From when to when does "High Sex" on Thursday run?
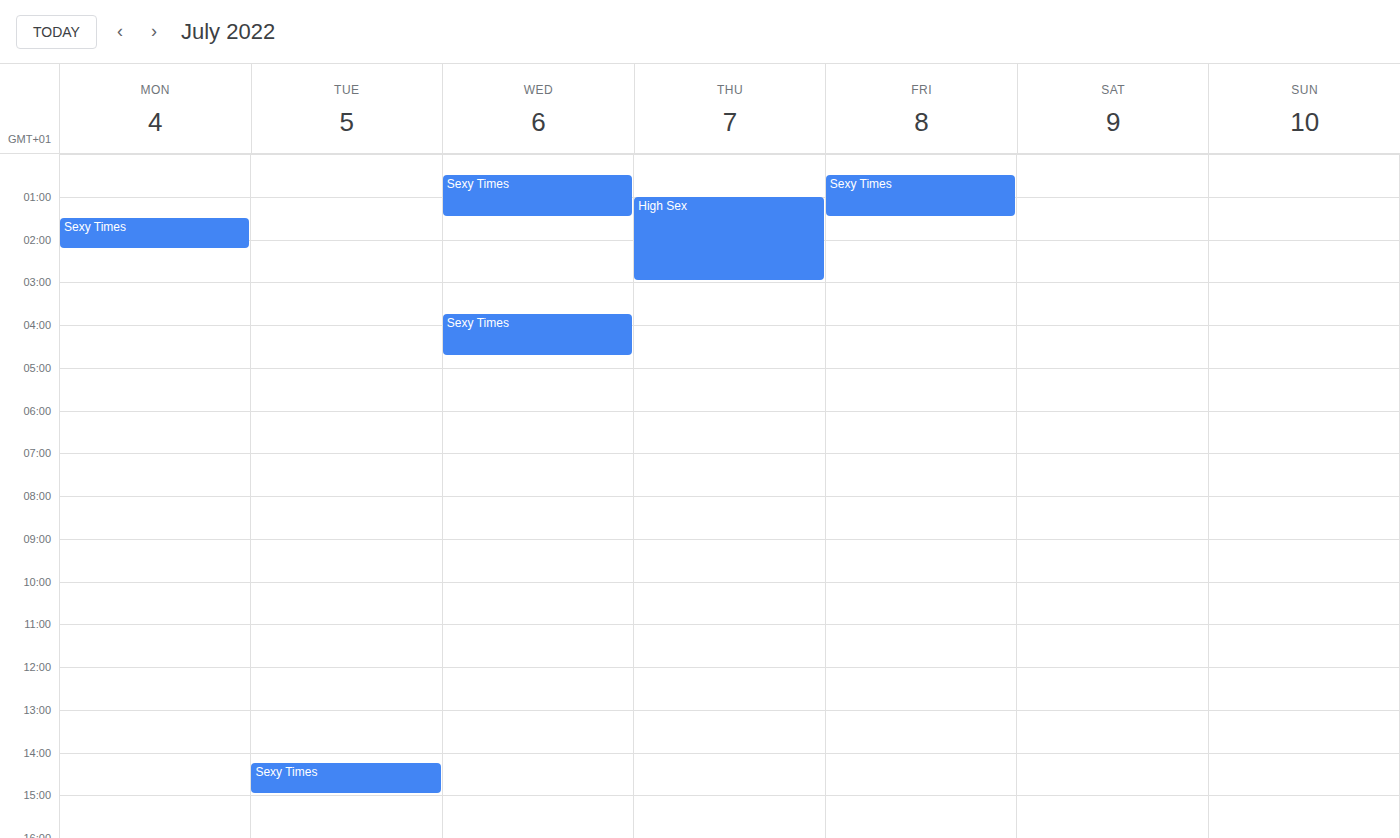
1:00 AM to 3:00 AM